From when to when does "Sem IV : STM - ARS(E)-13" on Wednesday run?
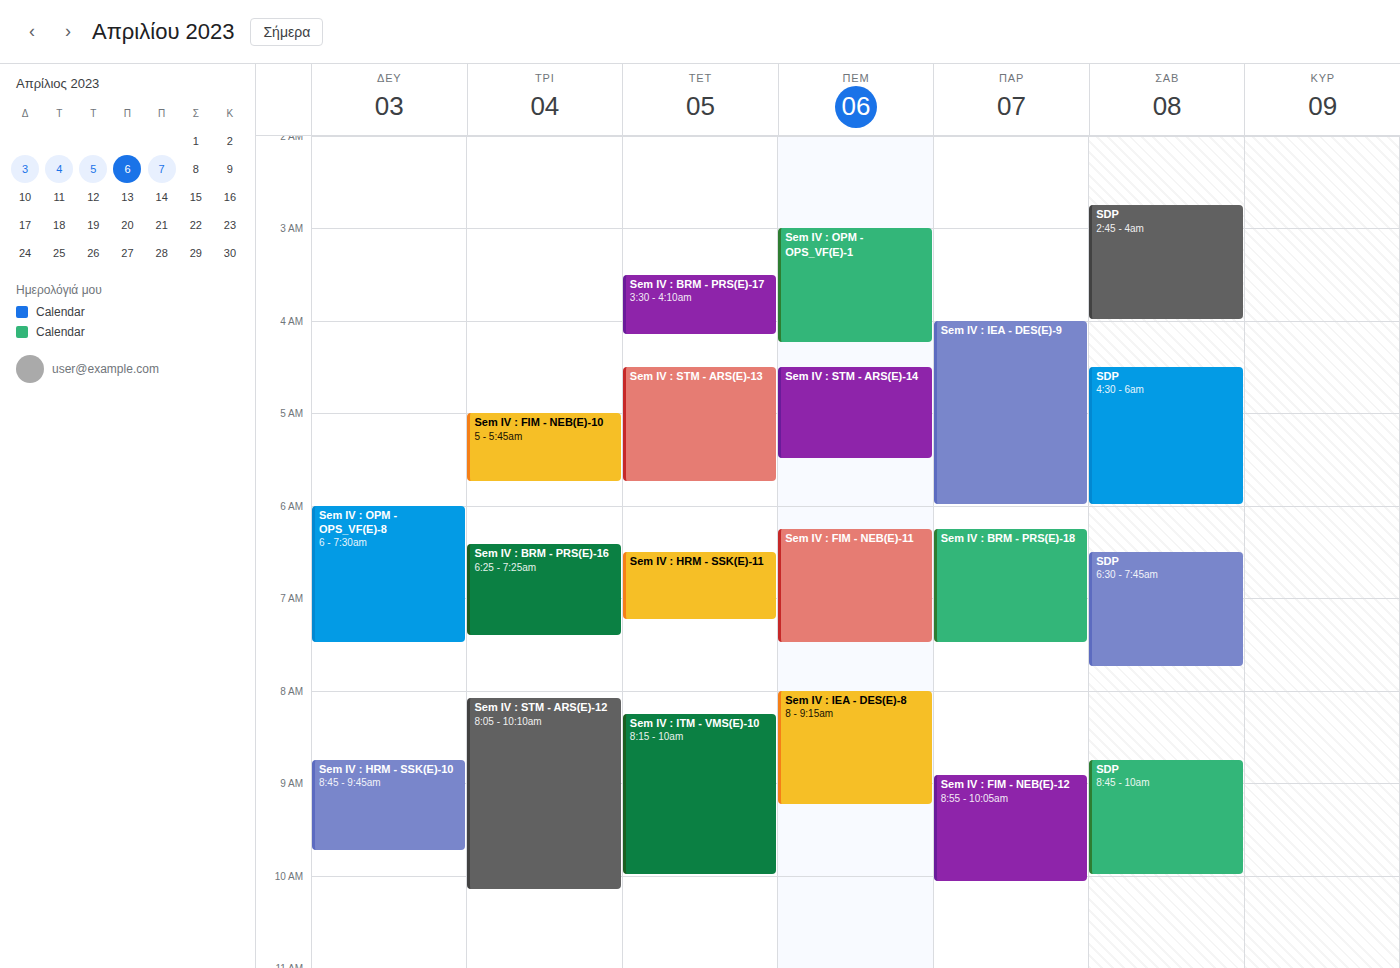
4:30 AM to 5:45 AM